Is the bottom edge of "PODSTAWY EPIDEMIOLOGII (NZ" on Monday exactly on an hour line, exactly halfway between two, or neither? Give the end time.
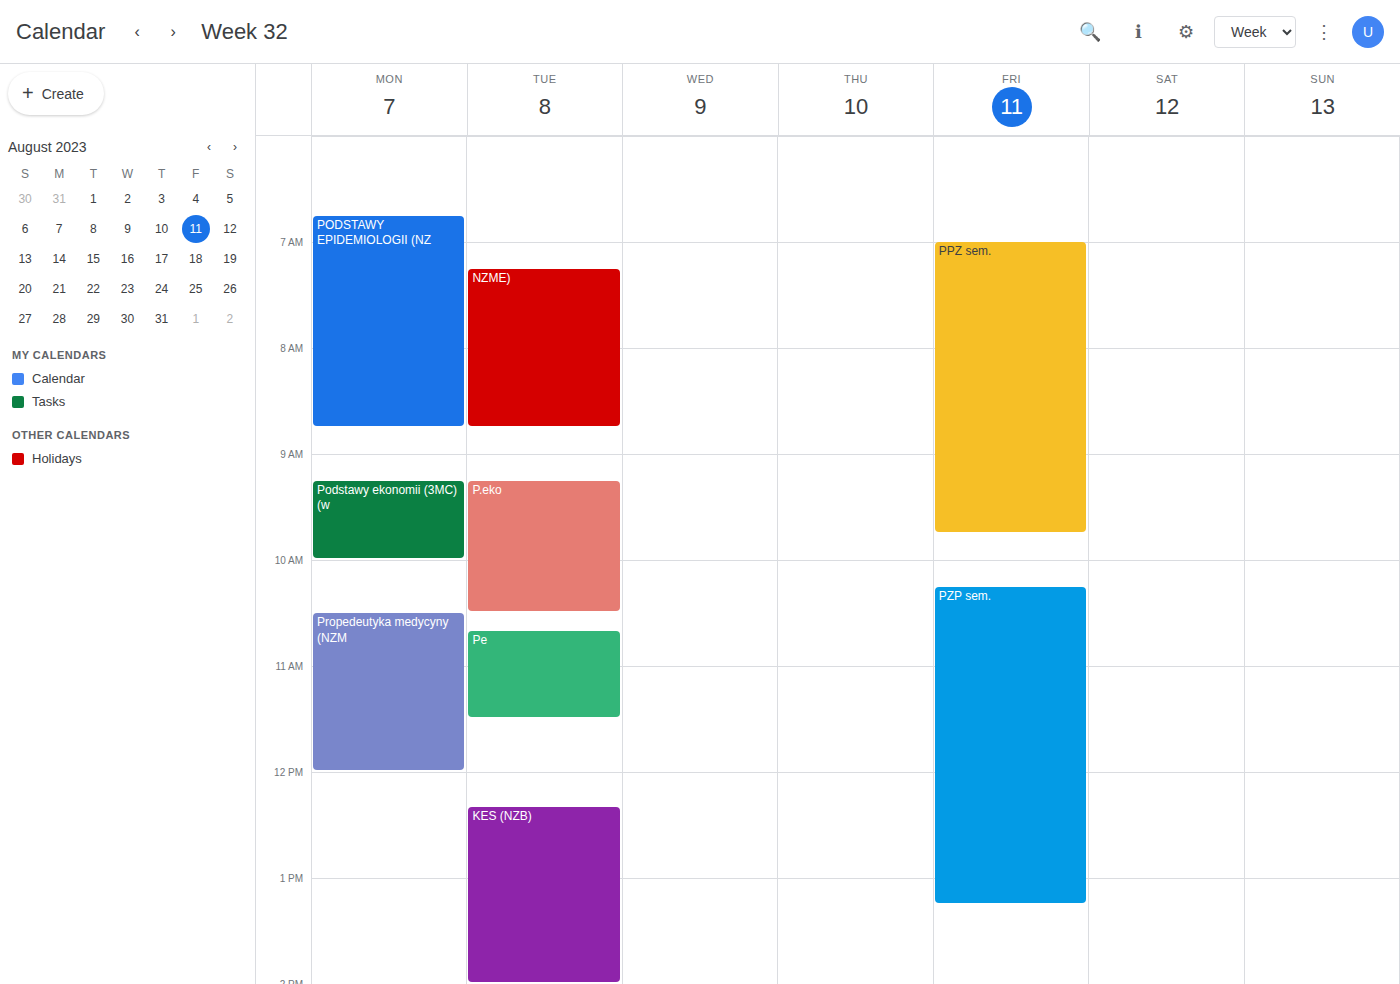
8:45 AM -- neither: three quarters of the way from the 8 AM line to the 9 AM line.